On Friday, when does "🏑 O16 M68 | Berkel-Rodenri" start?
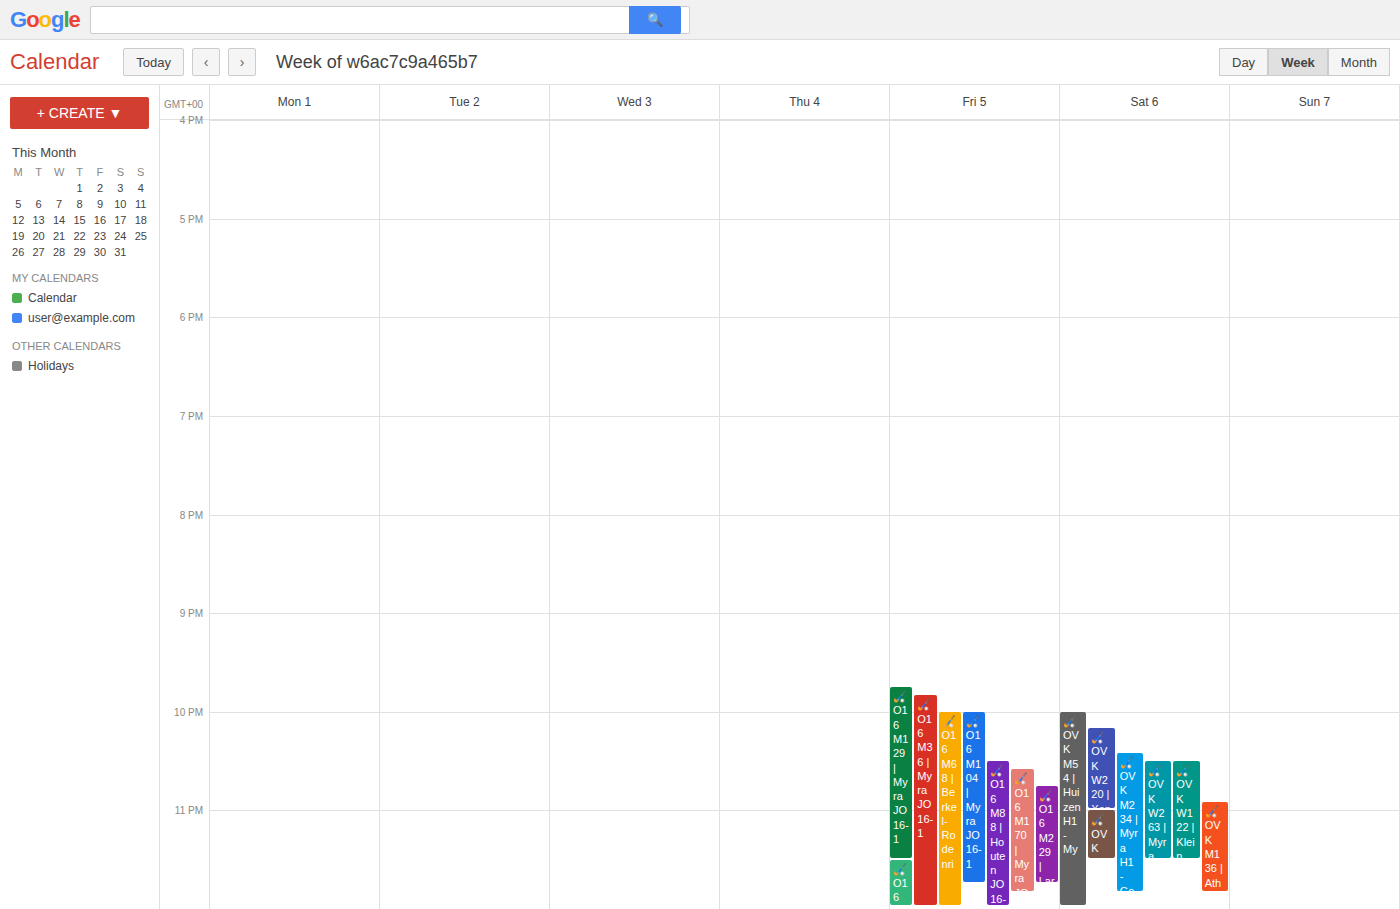
10:00 PM